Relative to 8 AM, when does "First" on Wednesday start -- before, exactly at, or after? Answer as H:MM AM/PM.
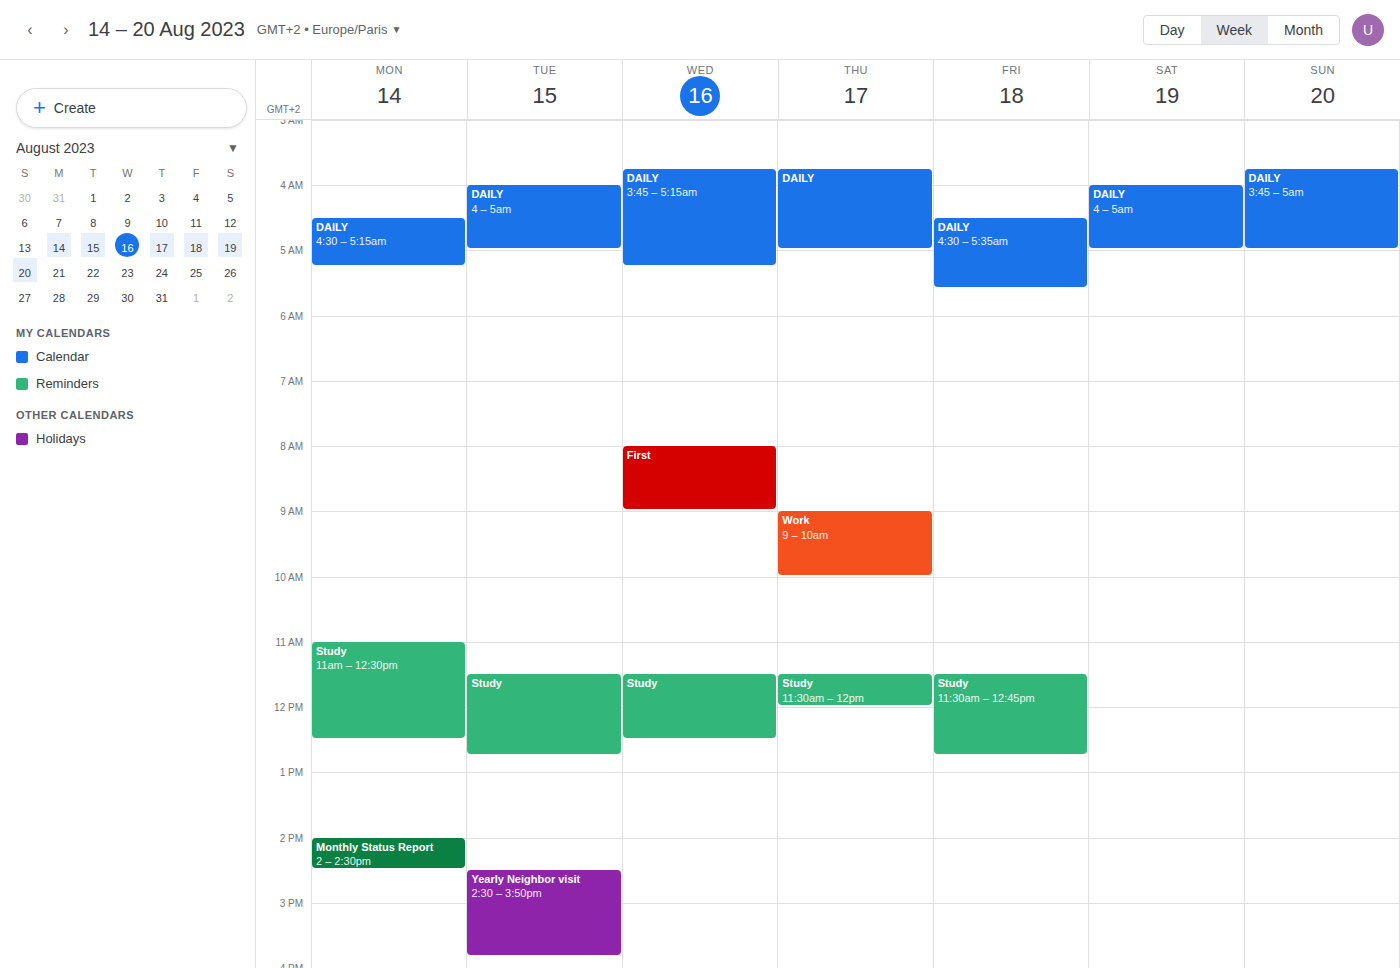
8:00 AM -- exactly at 8 AM, on the 8 AM line.